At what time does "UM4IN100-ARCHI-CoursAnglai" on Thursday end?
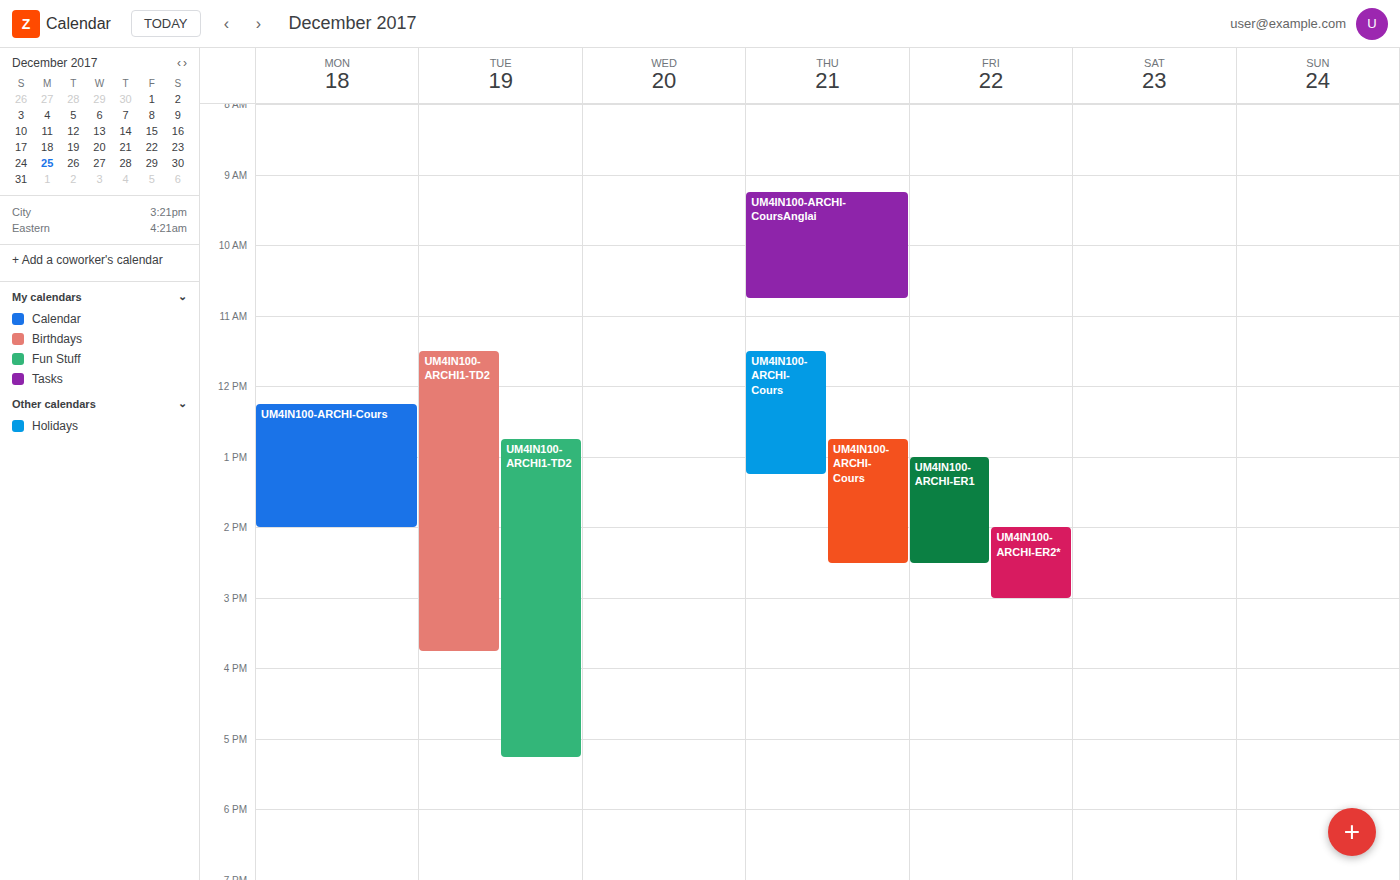
10:45 AM